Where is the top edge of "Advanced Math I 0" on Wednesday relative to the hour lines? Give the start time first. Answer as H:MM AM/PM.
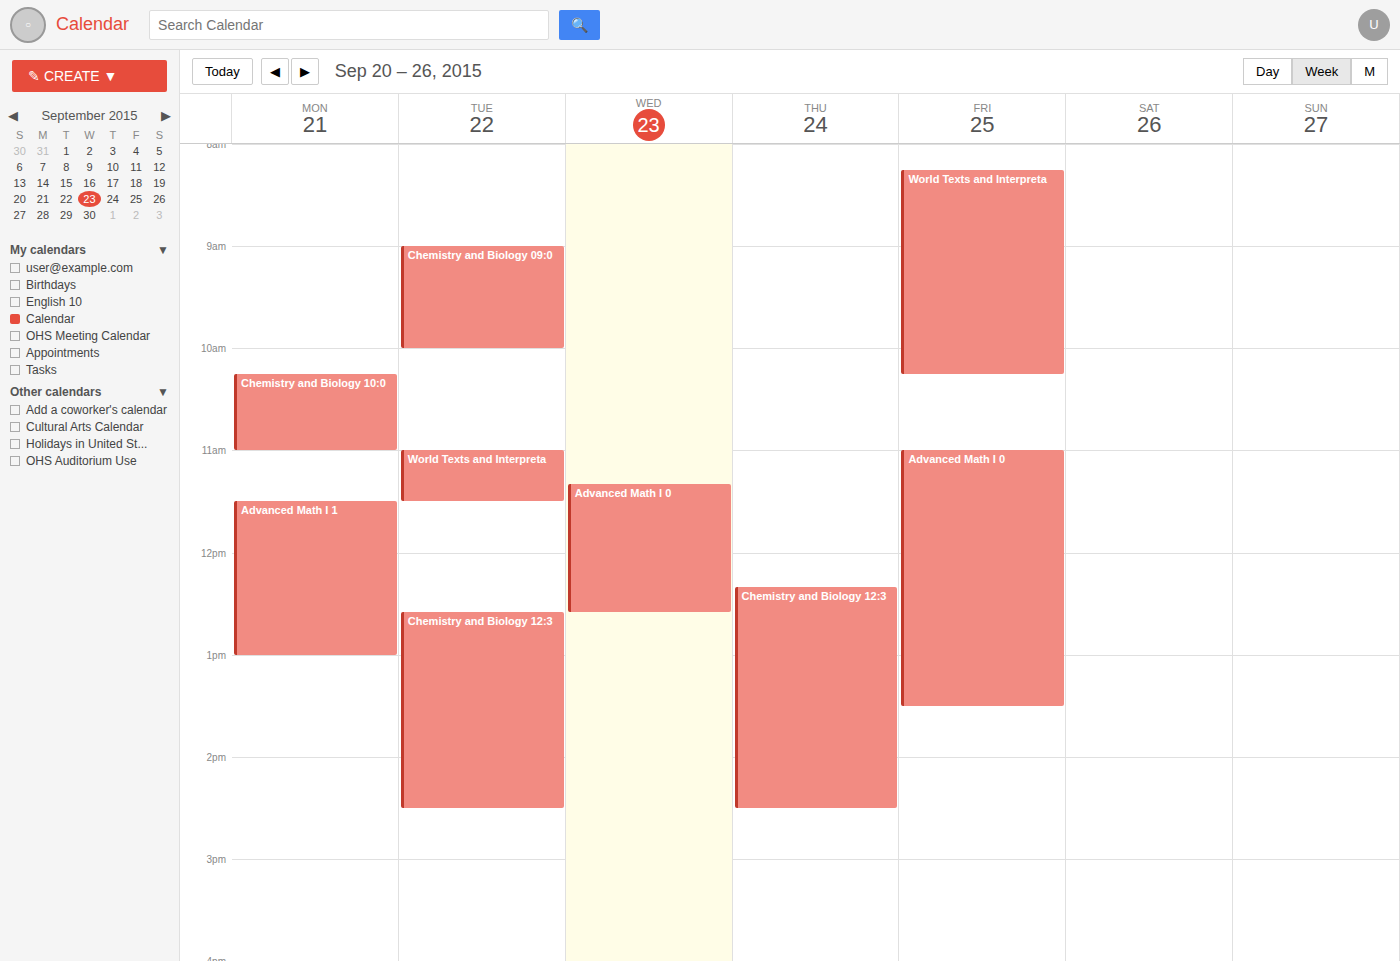
11:20 AM -- neither: 20 minutes below the 11 AM line and 40 minutes above the 12 PM line.